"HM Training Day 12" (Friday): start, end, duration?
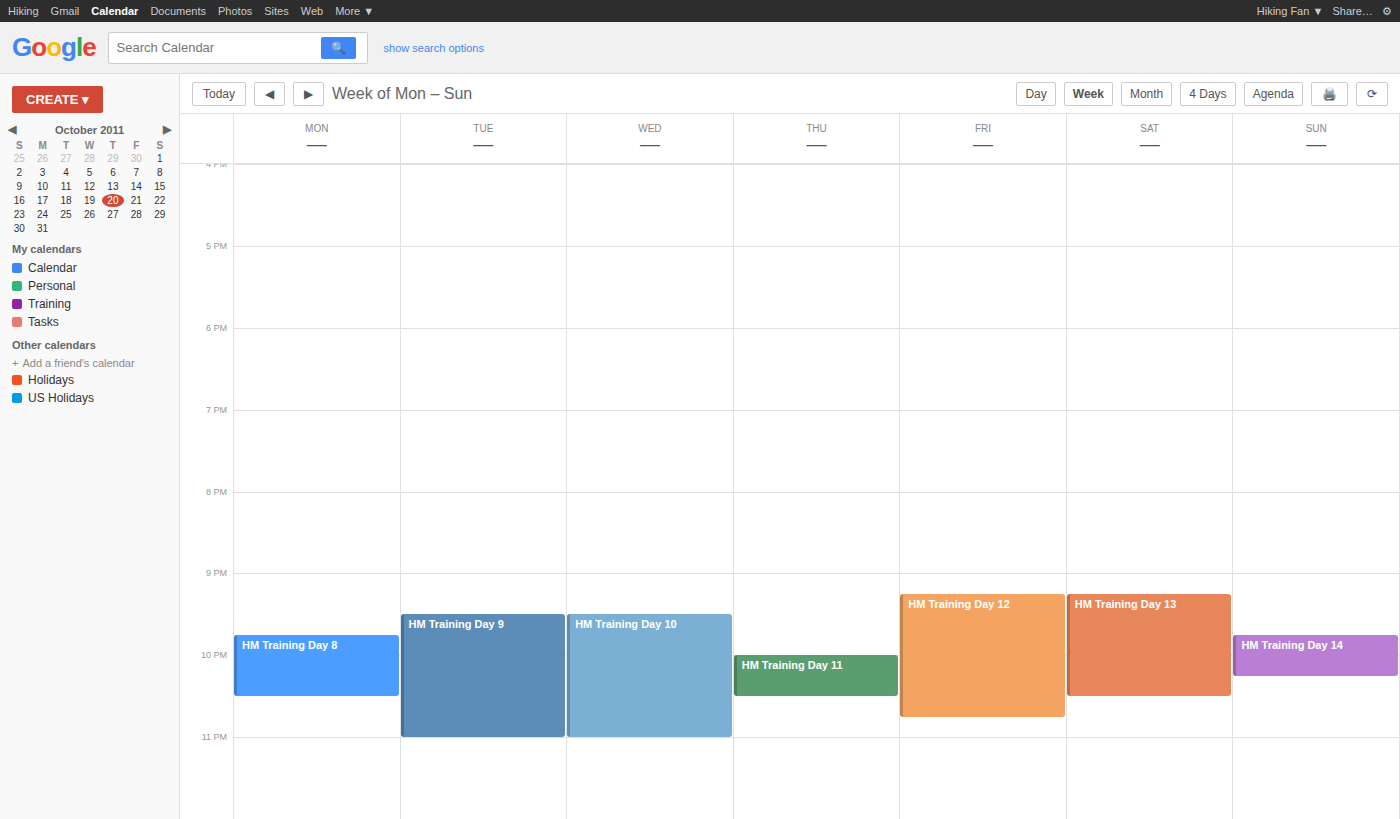
9:15 PM to 10:45 PM, 1 hour 30 minutes